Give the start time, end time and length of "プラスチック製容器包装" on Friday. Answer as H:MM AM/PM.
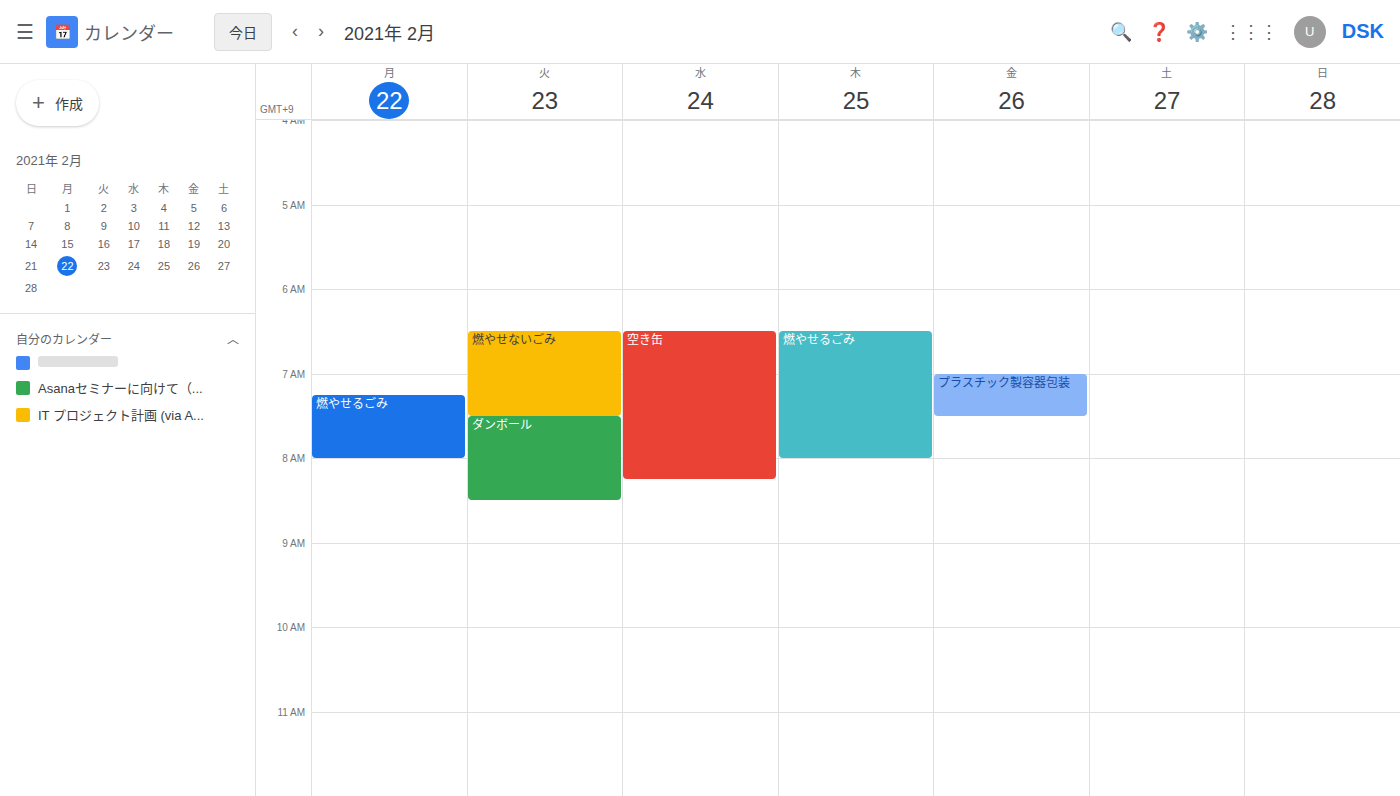
7:00 AM to 7:30 AM, 30 minutes